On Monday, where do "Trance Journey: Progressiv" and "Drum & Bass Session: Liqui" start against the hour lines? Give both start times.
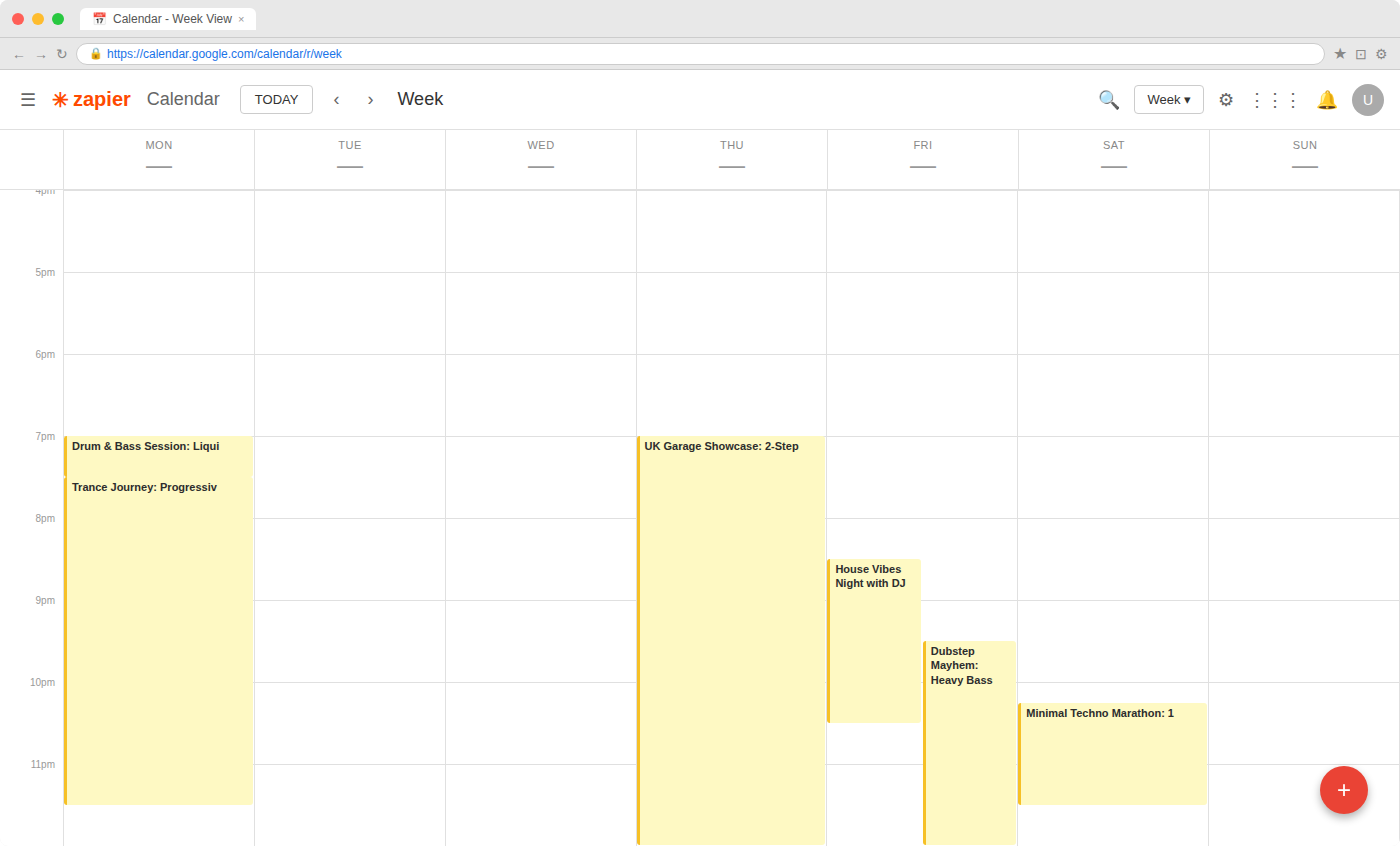
"Trance Journey: Progressiv": 7:30 PM, halfway between the 7 PM and 8 PM lines. "Drum & Bass Session: Liqui": 7:00 PM, exactly on the 7 PM line.